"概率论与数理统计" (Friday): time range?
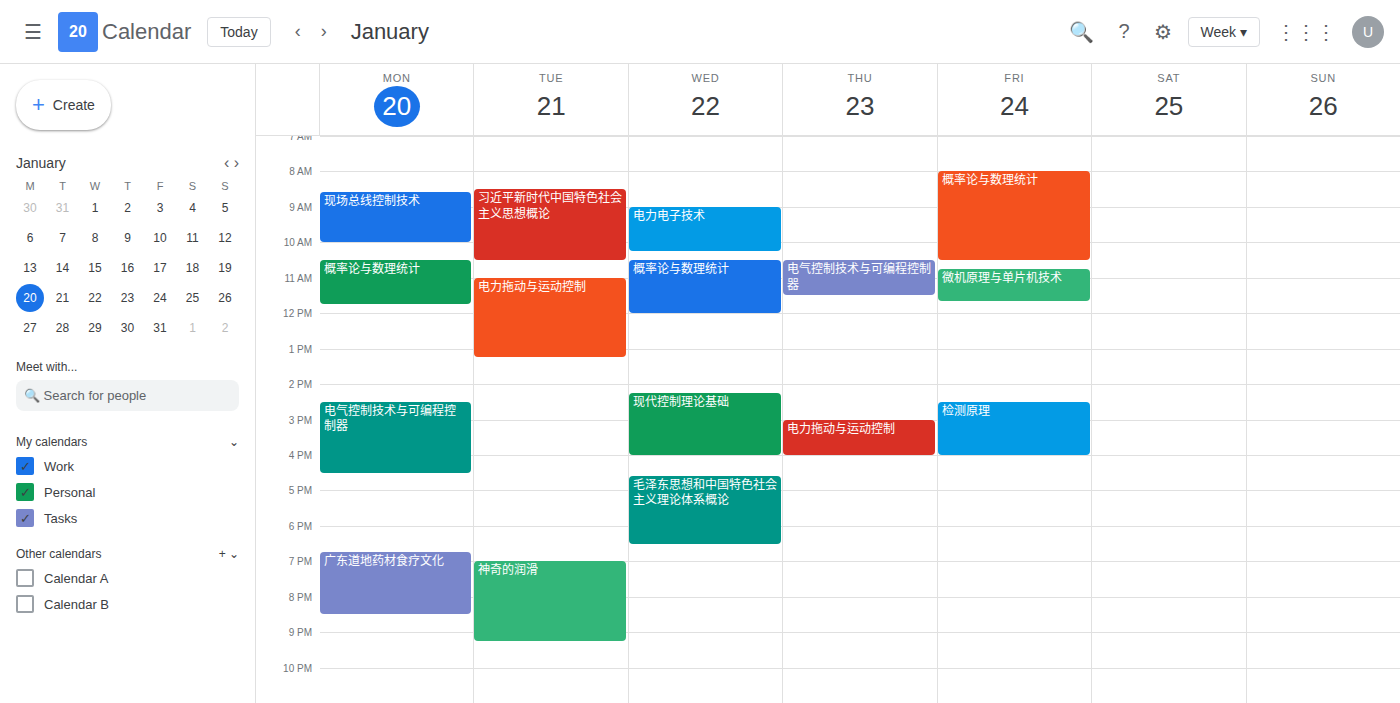
8:00 AM to 10:30 AM